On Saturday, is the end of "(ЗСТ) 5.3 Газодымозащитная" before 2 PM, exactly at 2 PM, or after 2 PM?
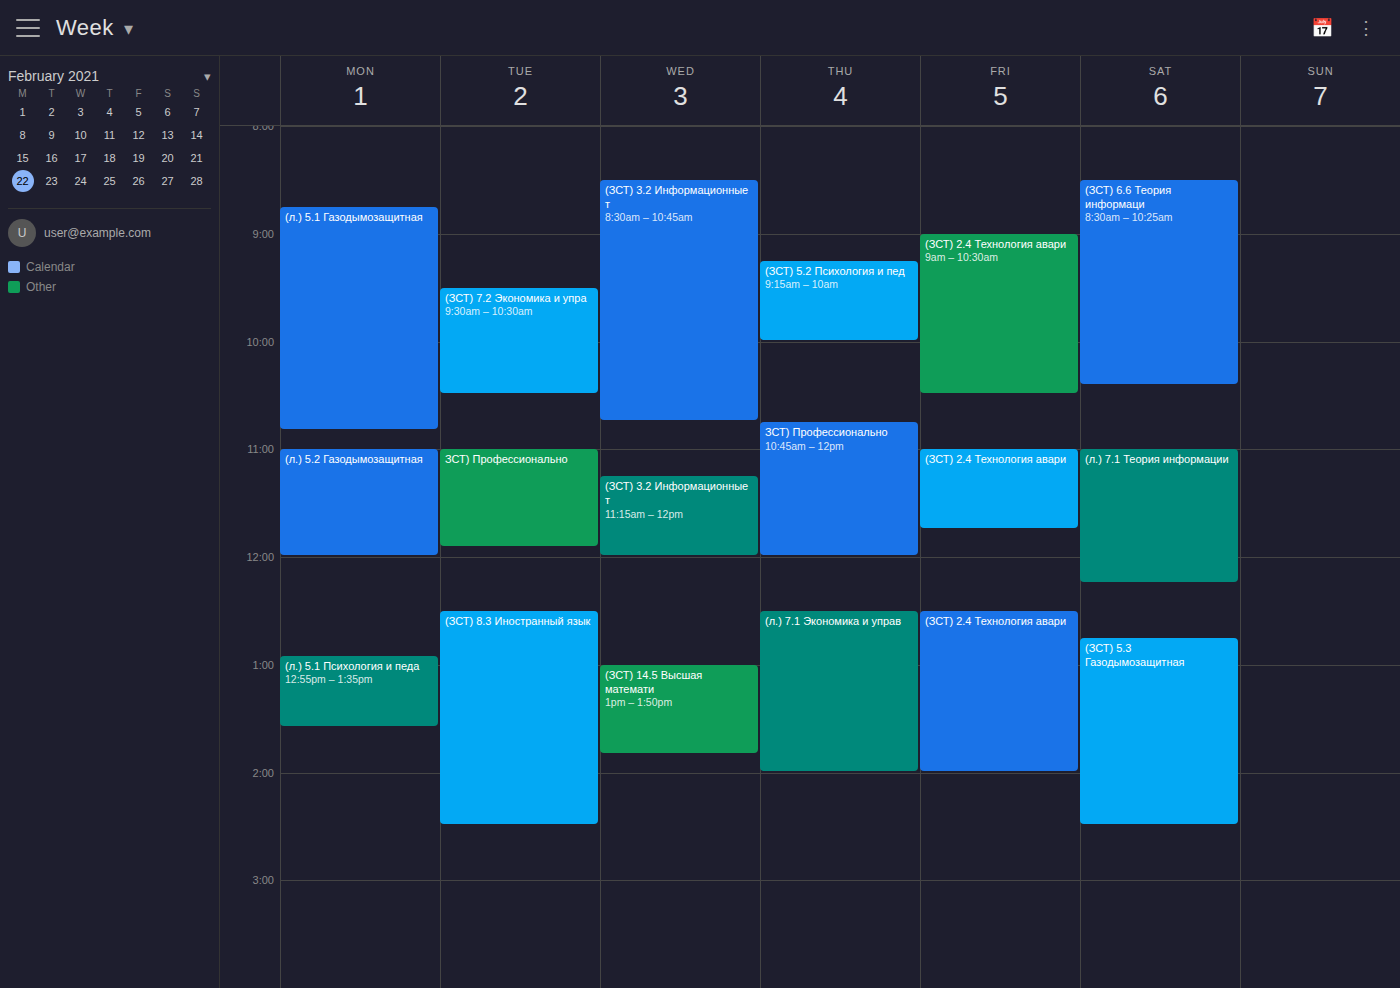
2:30 PM -- after 2 PM, 30 minutes below the 2 PM line.